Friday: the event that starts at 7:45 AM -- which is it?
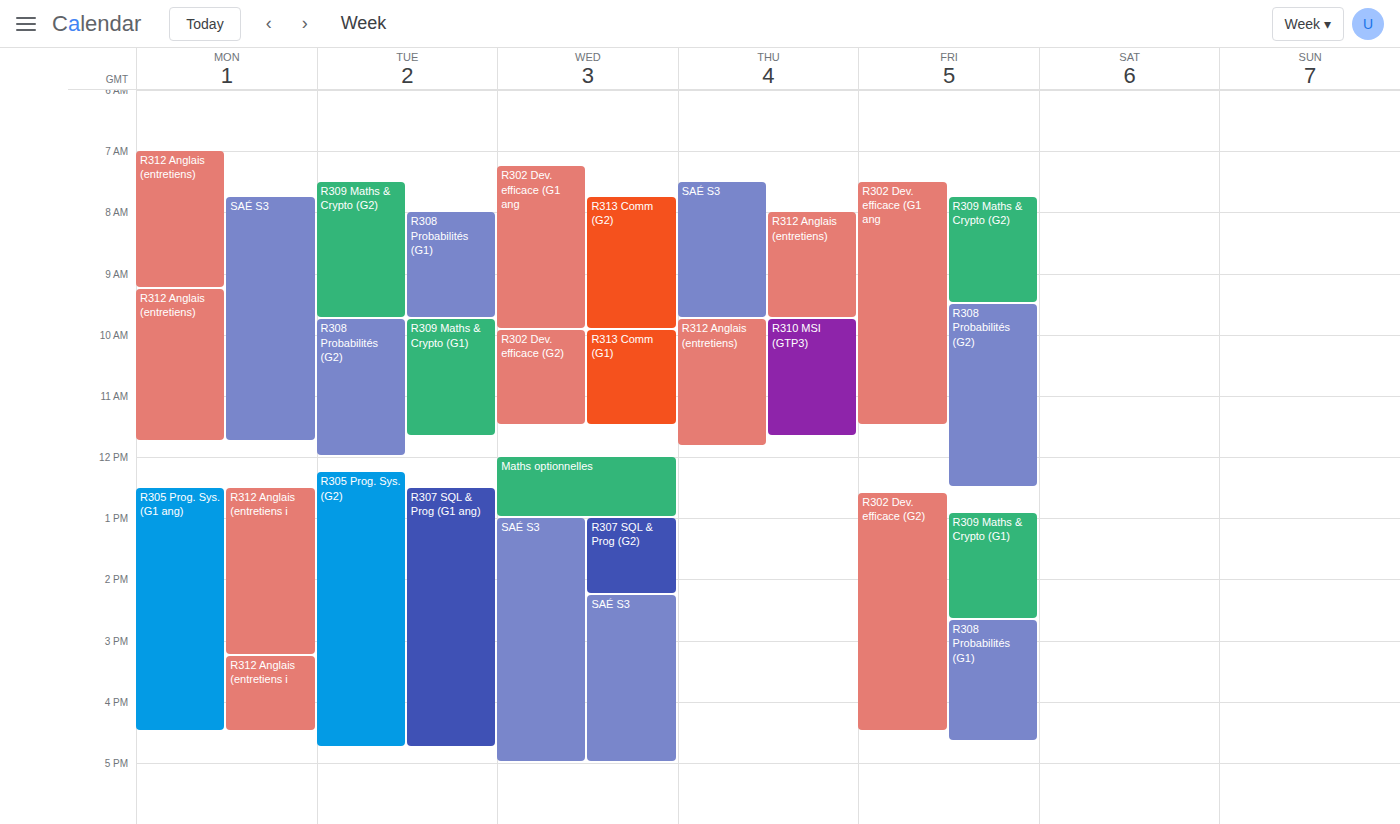
"R309 Maths & Crypto (G2)"